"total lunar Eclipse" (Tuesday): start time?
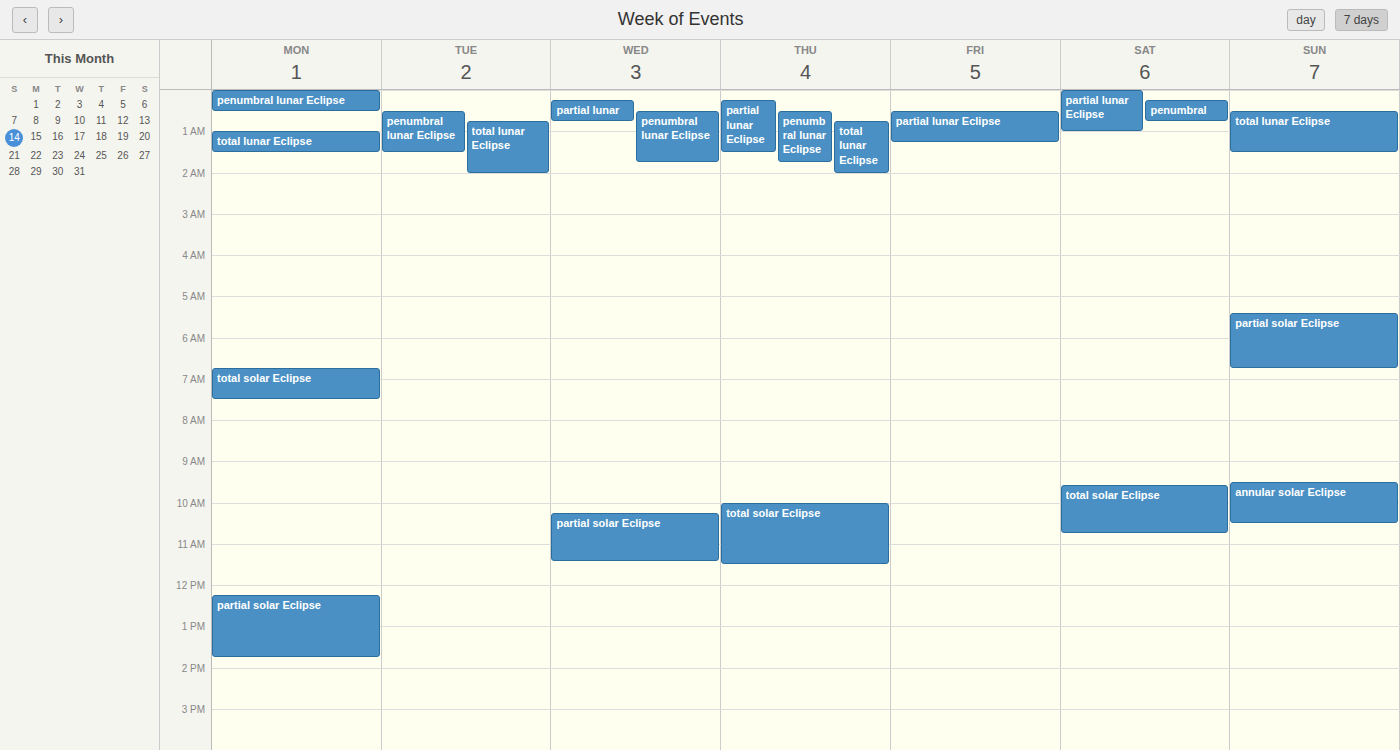
12:45 AM